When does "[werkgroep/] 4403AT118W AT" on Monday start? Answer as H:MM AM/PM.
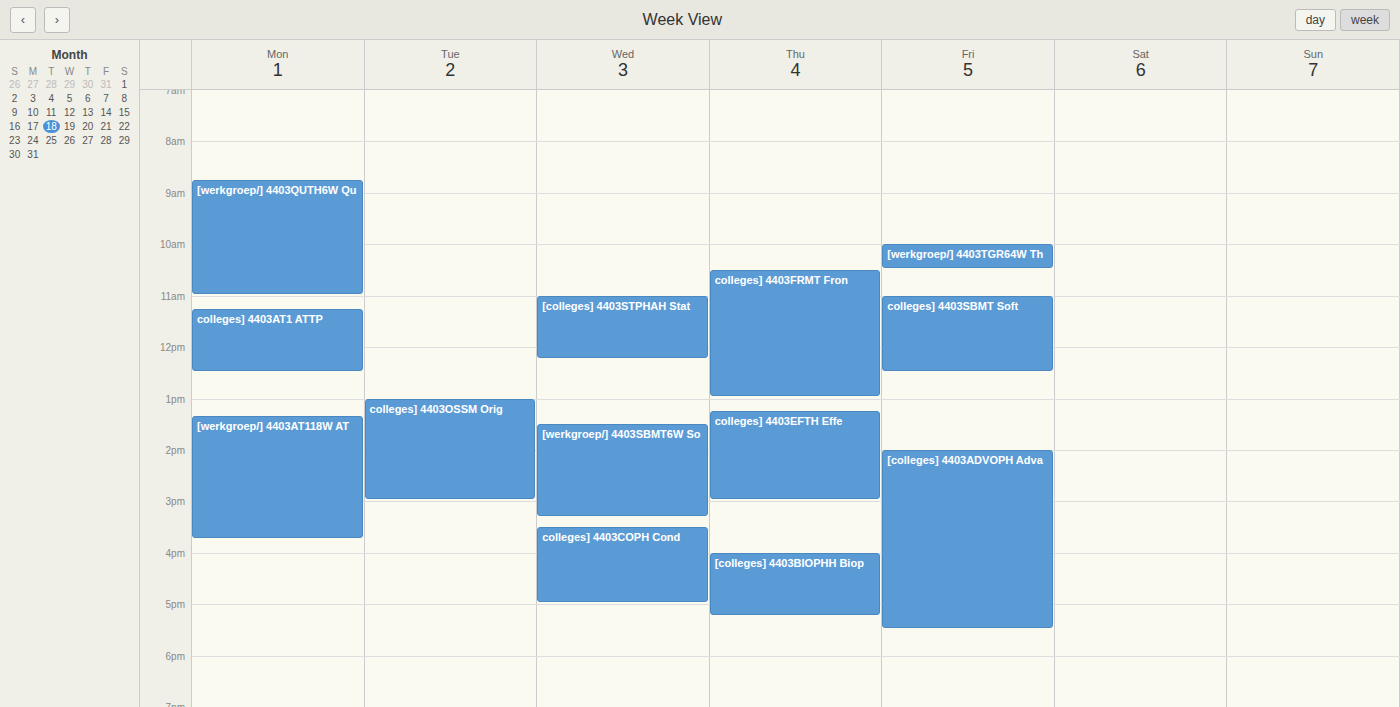
1:20 PM